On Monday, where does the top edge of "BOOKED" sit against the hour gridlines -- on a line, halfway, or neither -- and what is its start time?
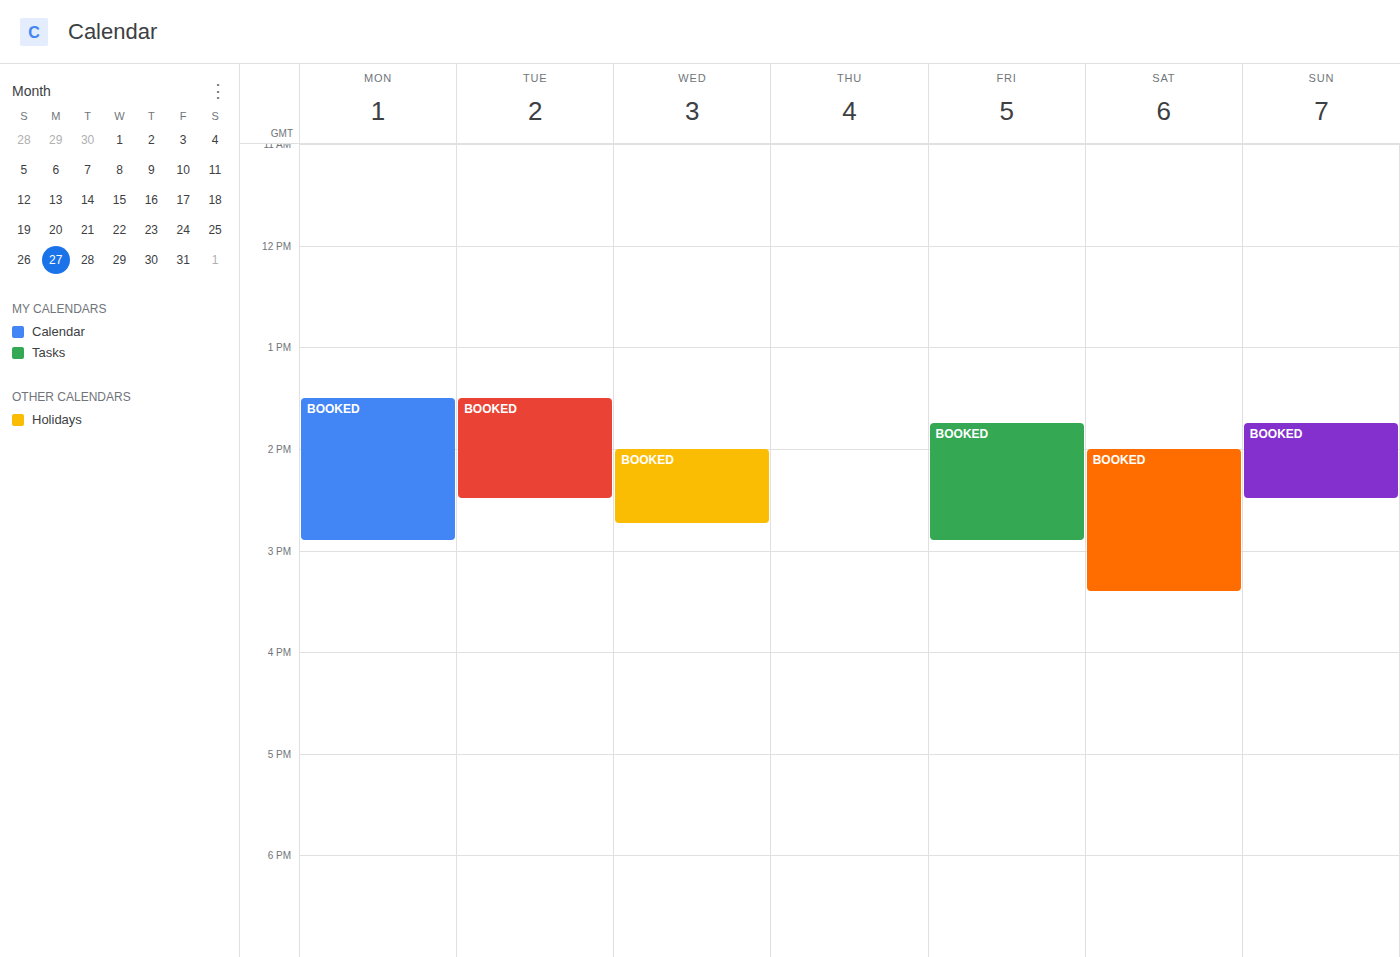
13:30 -- halfway between the 13:00 and 14:00 lines.